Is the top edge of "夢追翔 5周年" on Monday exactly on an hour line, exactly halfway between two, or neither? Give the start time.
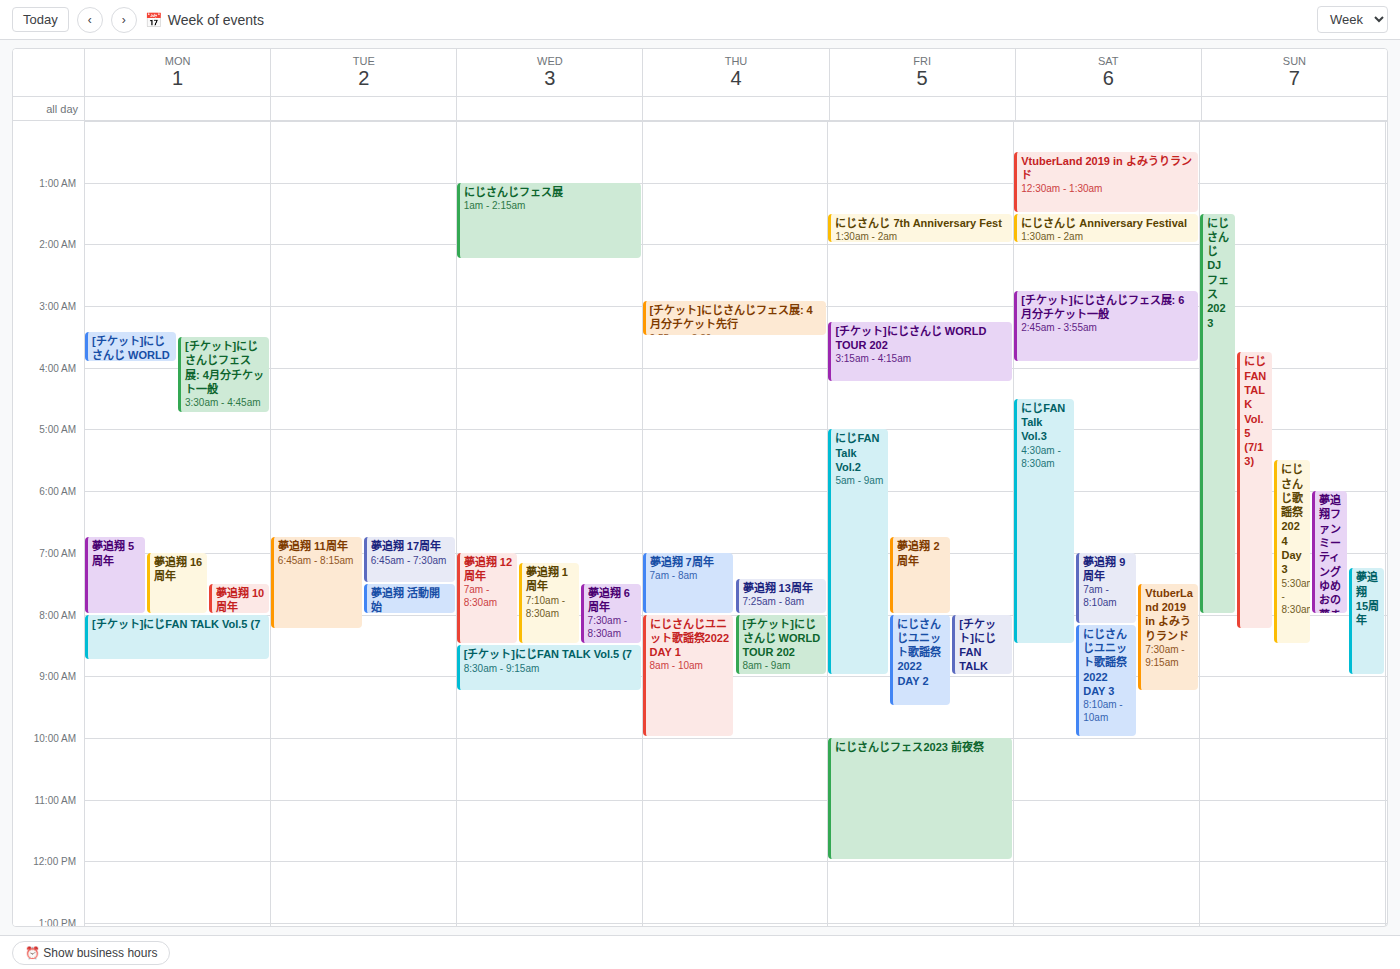
6:45 AM -- neither: three quarters of the way from the 6 AM line to the 7 AM line.